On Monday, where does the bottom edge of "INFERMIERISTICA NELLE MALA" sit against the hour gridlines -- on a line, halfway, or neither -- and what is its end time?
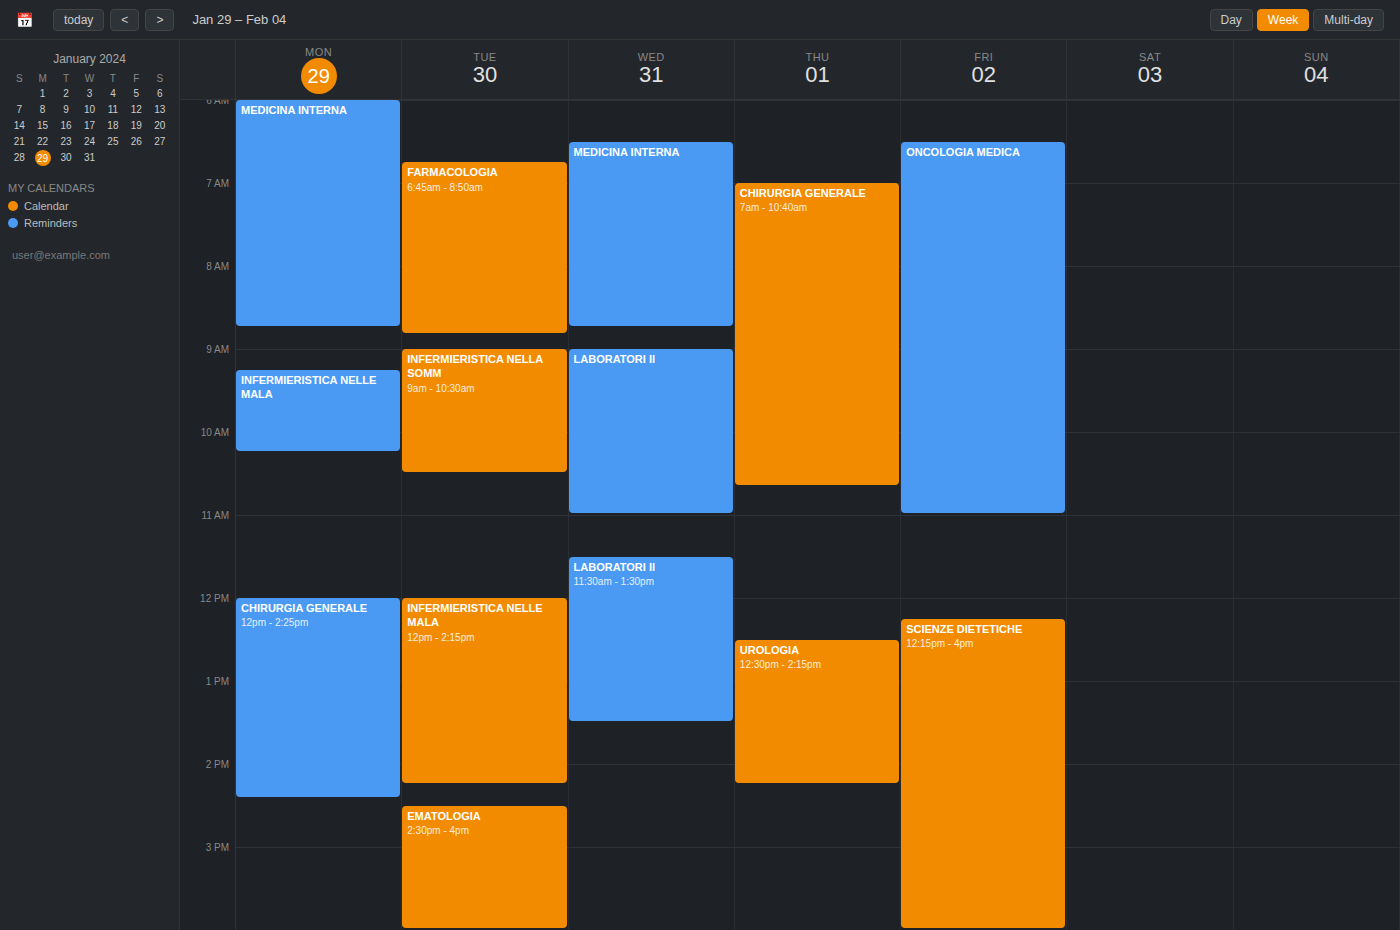
10:15 AM -- neither: a quarter of the way from the 10 AM line to the 11 AM line.